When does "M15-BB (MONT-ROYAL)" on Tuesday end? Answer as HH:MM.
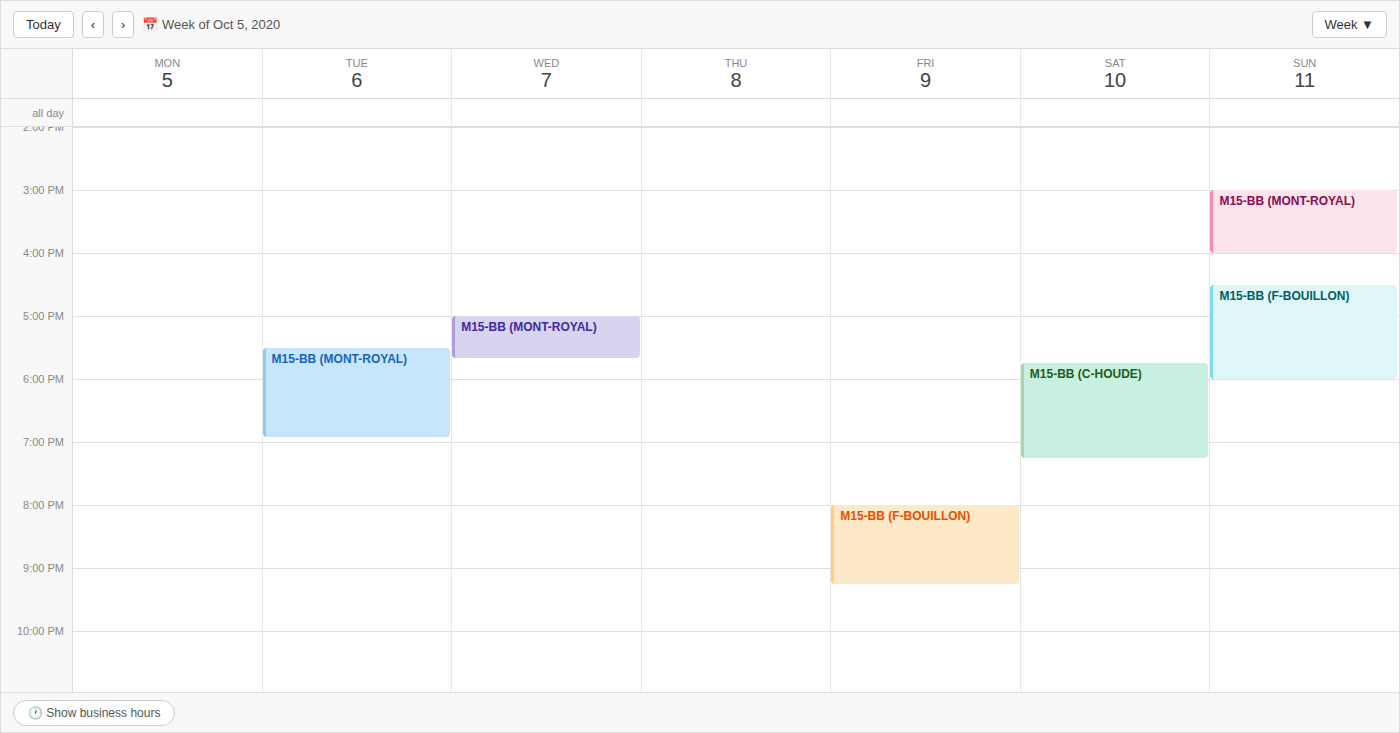
18:55